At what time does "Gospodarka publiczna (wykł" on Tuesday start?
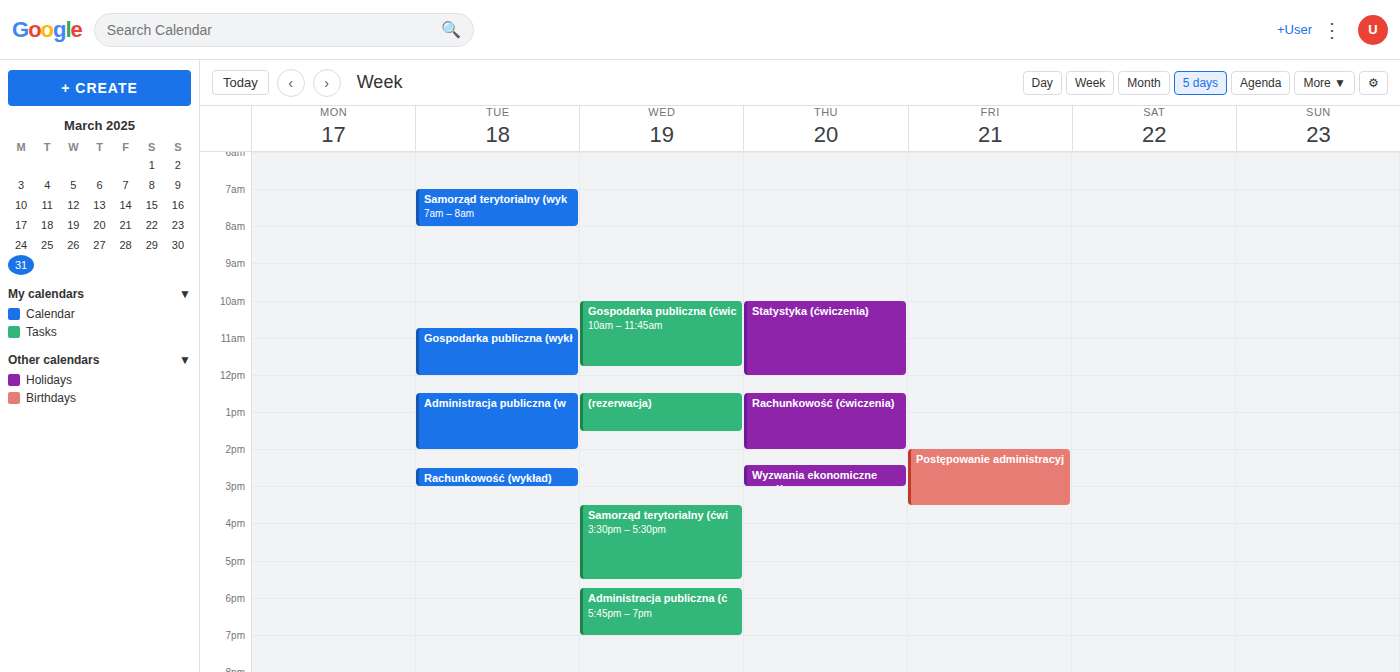
10:45 AM